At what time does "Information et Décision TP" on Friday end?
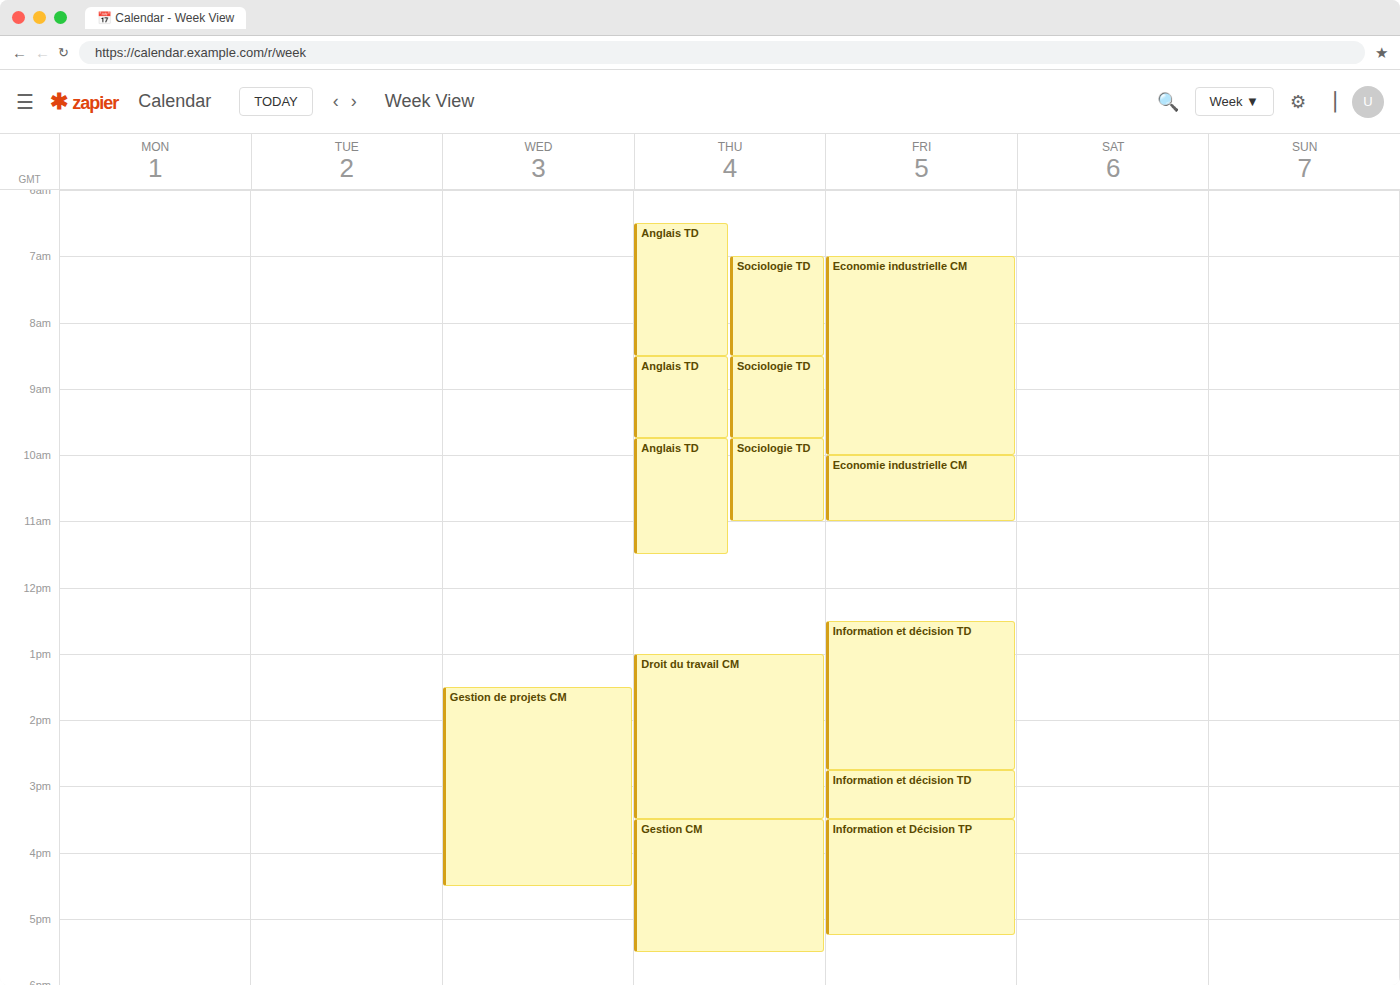
17:15